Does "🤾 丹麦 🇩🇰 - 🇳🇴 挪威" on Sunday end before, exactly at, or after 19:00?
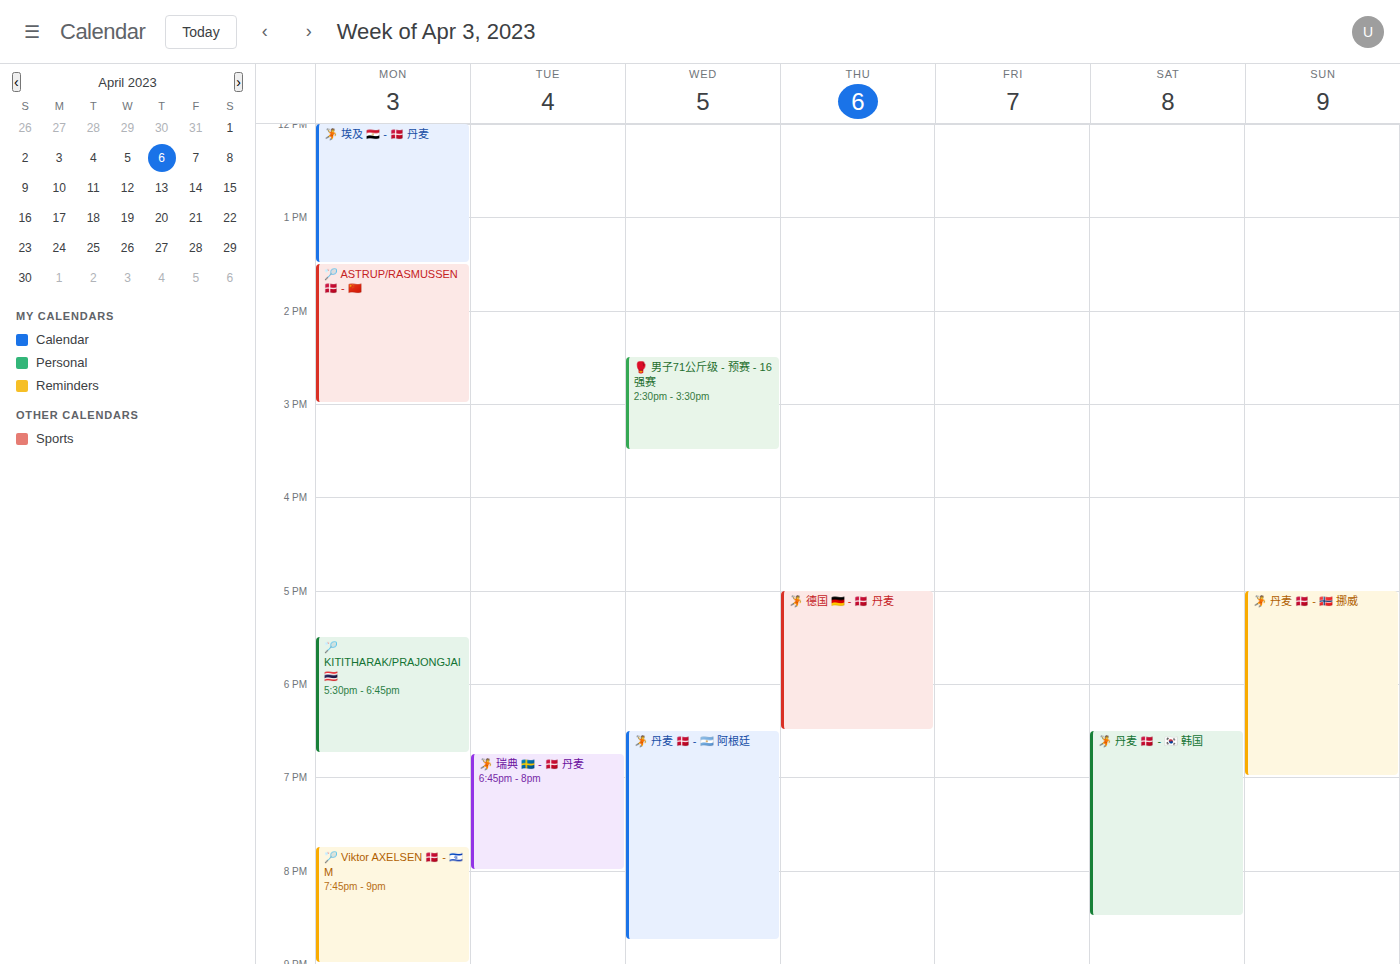
19:00 -- exactly at 19:00, on the 19:00 line.